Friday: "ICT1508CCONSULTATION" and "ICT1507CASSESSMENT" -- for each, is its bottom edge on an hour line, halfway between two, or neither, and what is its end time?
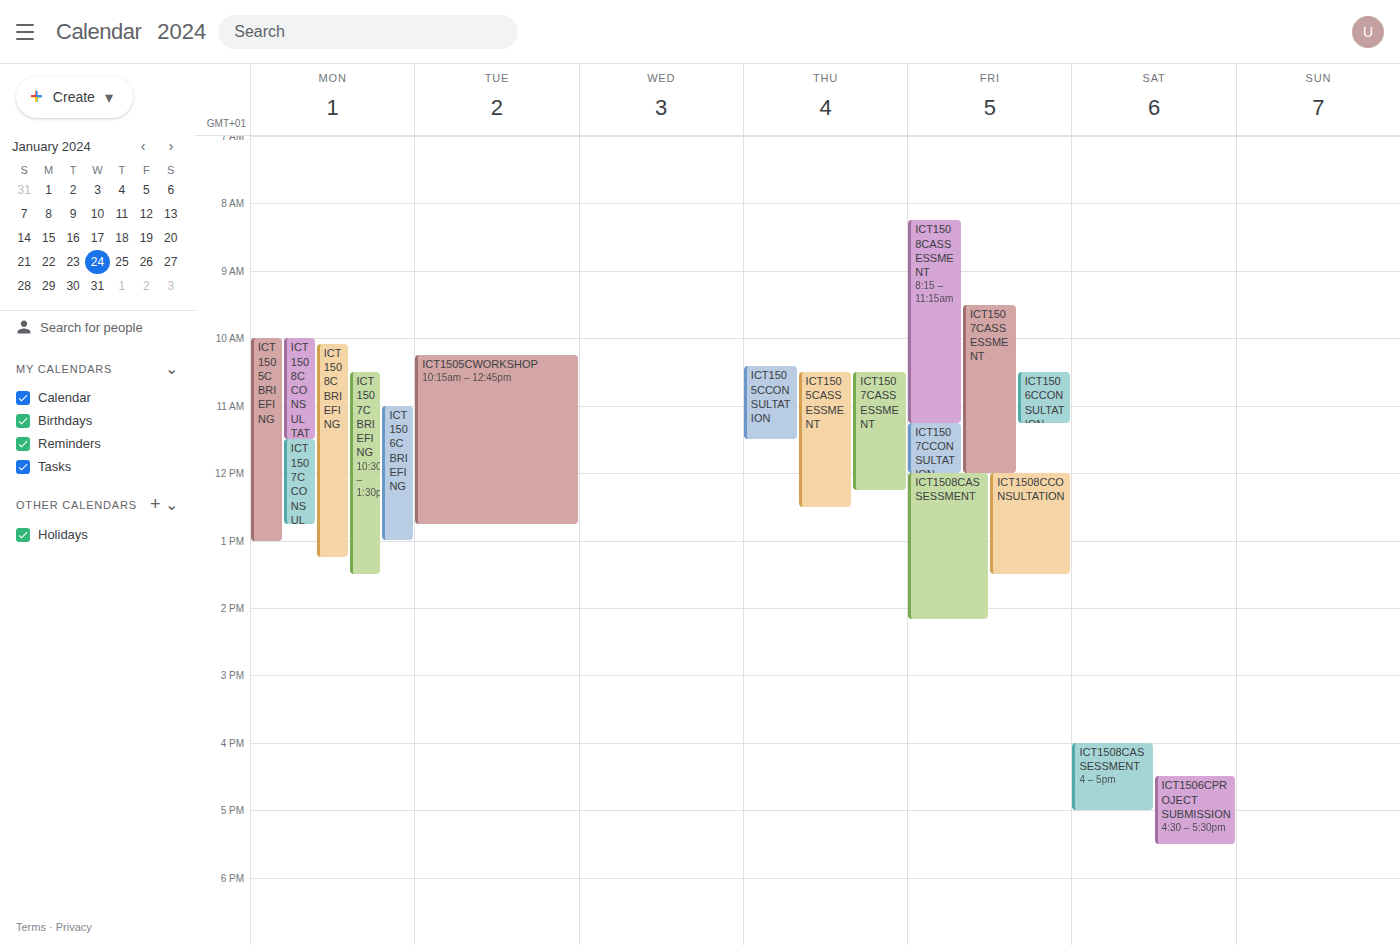
"ICT1508CCONSULTATION": 1:30 PM, halfway between the 1 PM and 2 PM lines. "ICT1507CASSESSMENT": 12:00 PM, exactly on the 12 PM line.